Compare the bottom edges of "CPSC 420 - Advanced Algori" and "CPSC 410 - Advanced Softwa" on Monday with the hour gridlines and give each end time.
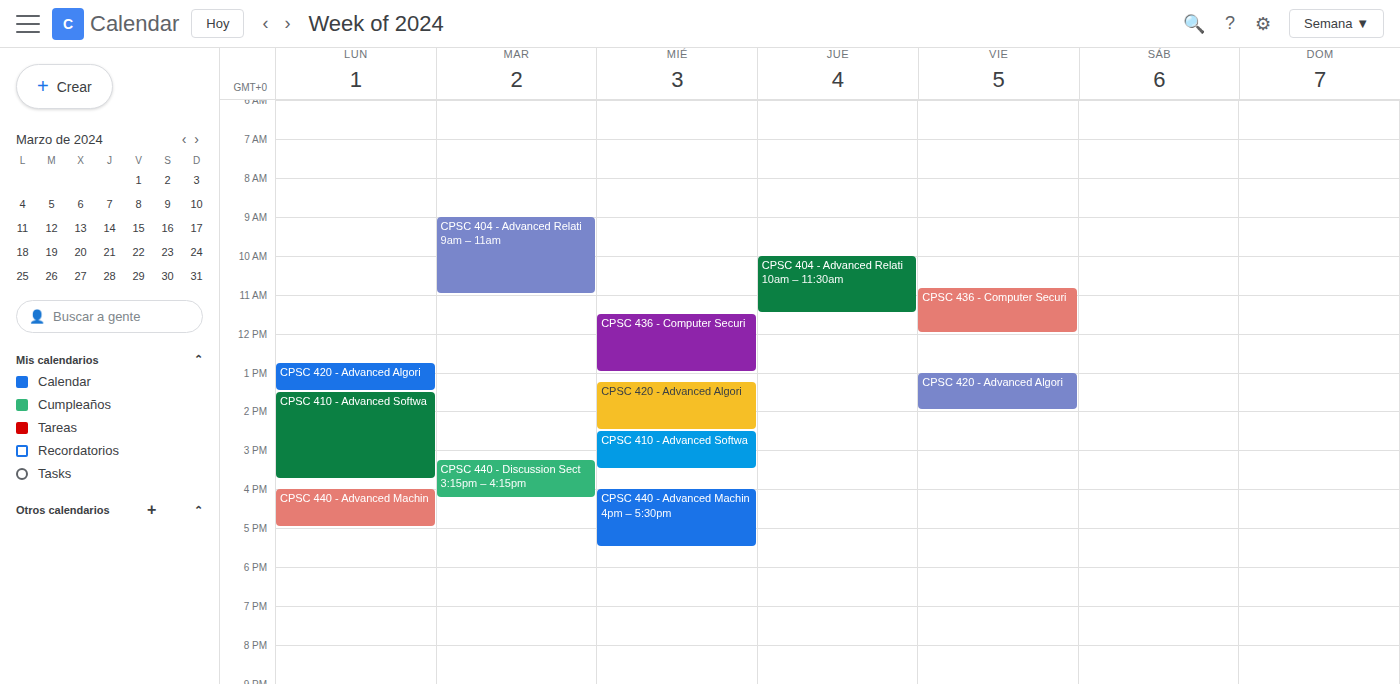
"CPSC 420 - Advanced Algori": 1:30 PM, halfway between the 1 PM and 2 PM lines. "CPSC 410 - Advanced Softwa": 3:45 PM, neither: three quarters of the way from the 3 PM line to the 4 PM line.